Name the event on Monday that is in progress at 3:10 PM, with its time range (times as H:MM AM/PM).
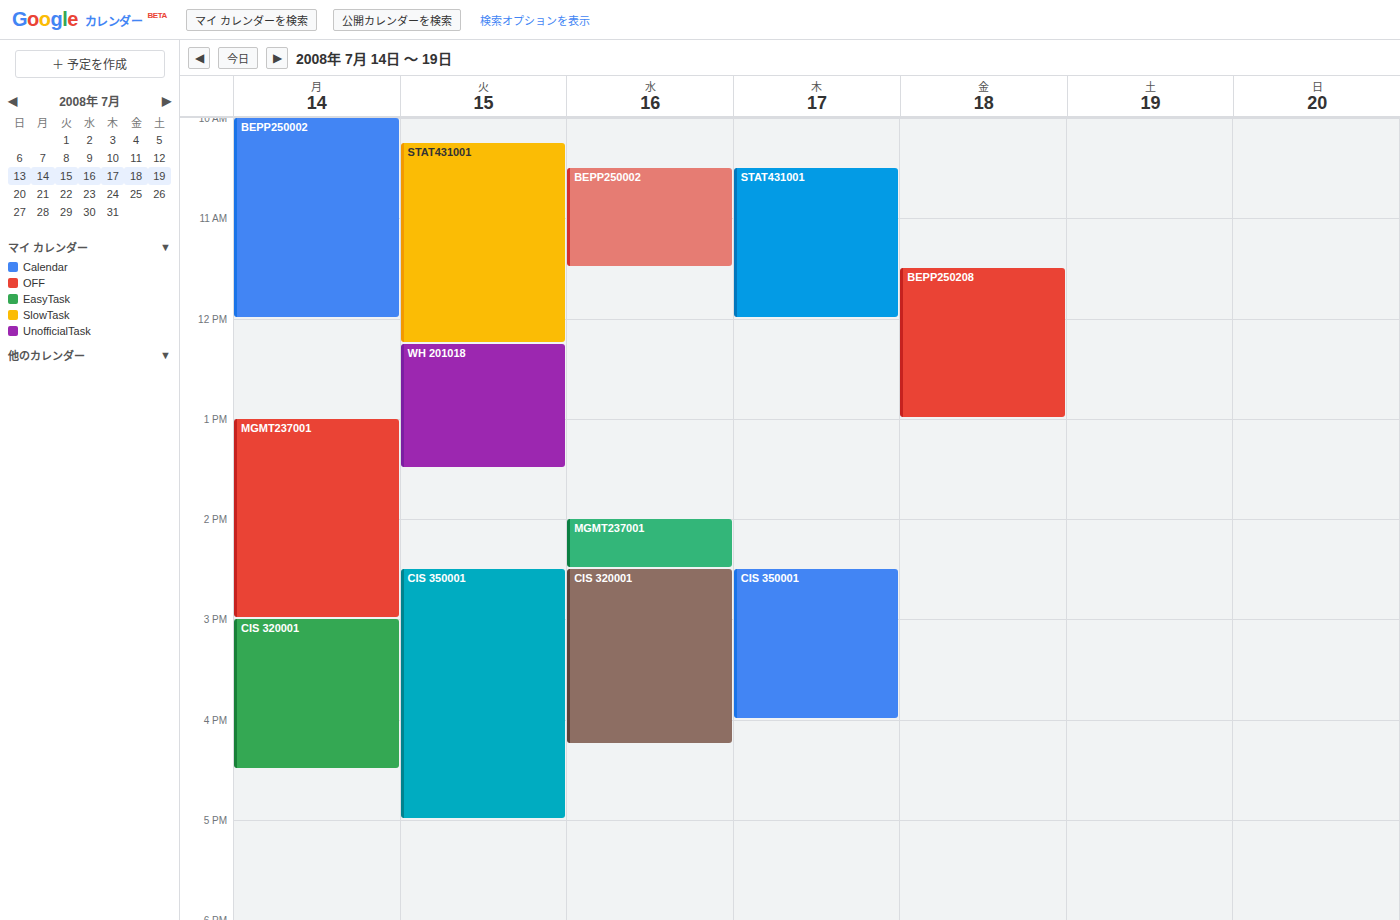
"CIS 320001", 3:00 PM to 4:30 PM